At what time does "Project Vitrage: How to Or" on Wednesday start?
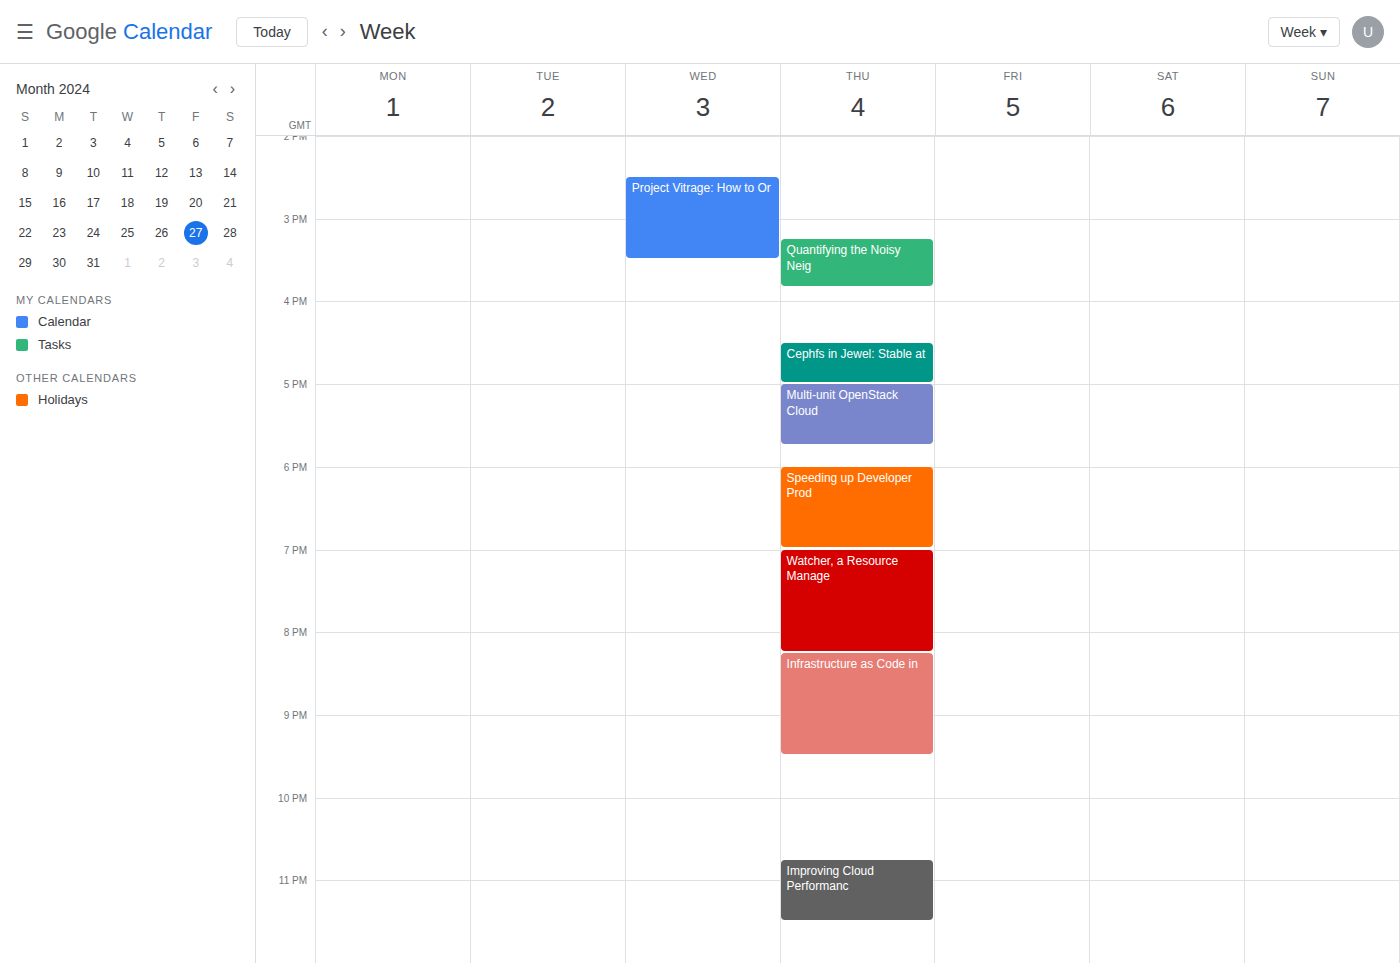
2:30 PM